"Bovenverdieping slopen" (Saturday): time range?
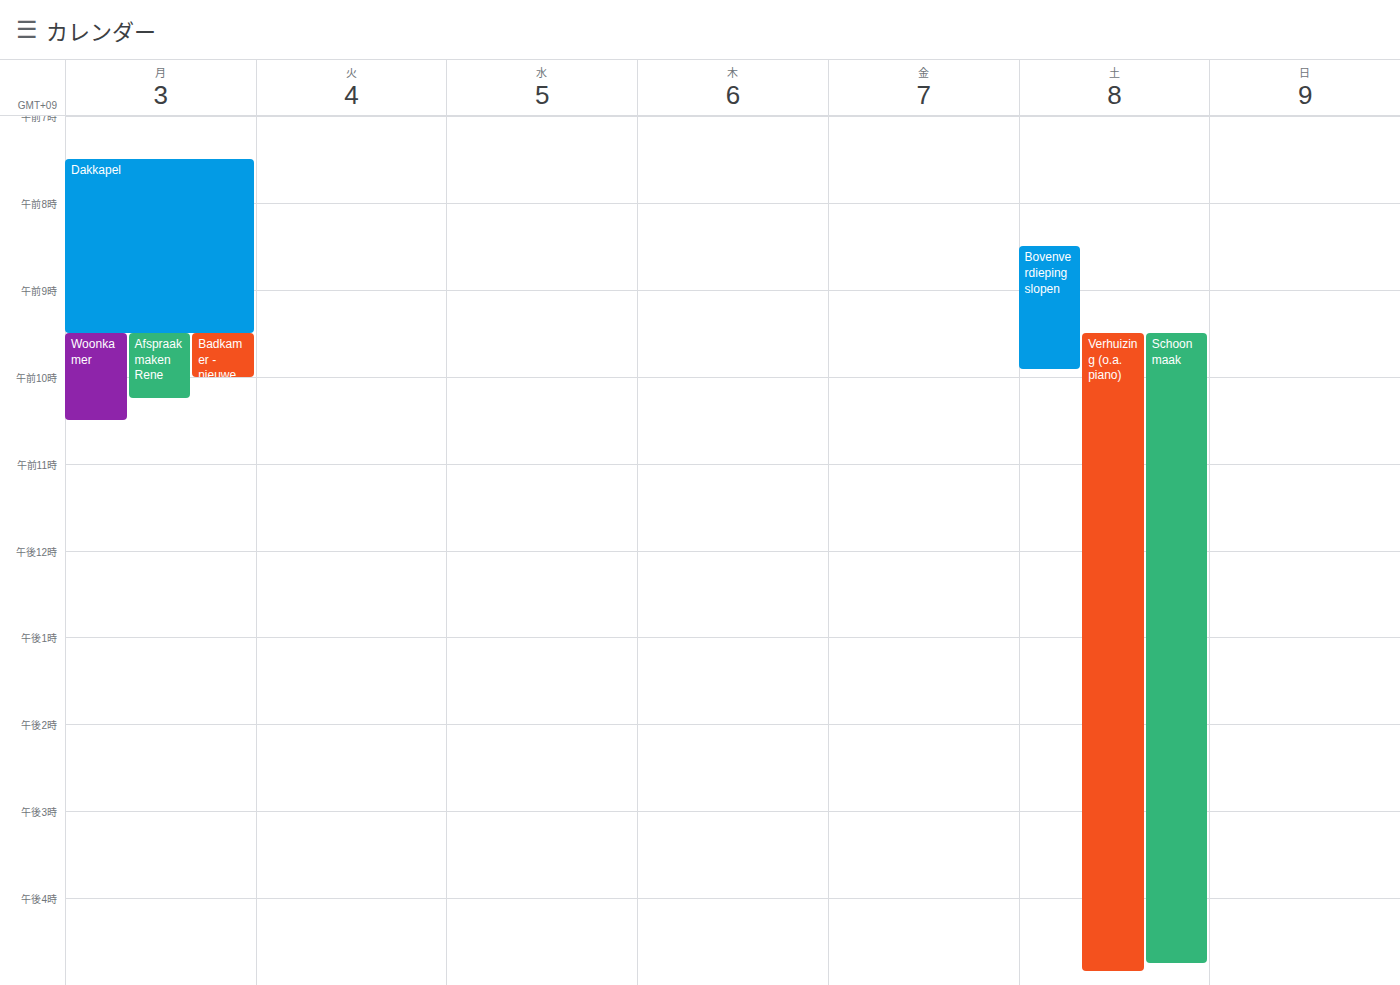
8:30 AM to 9:55 AM